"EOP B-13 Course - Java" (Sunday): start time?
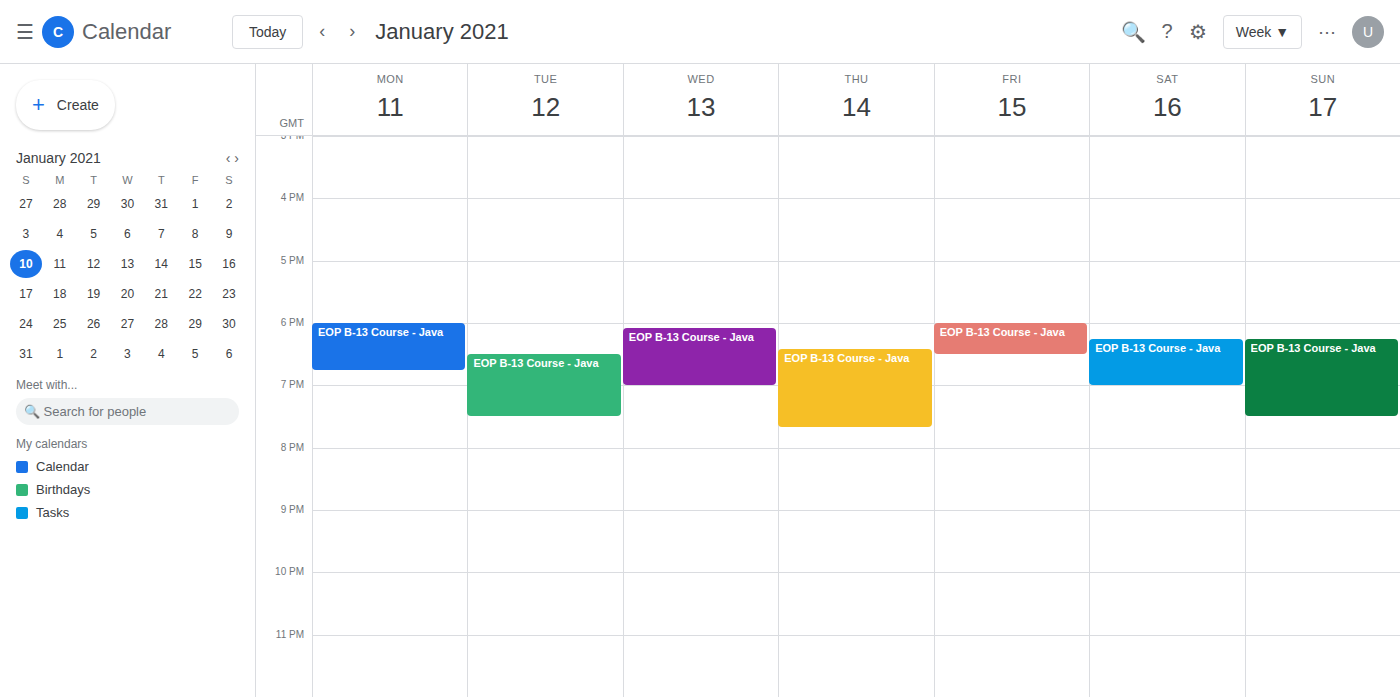
6:15 PM